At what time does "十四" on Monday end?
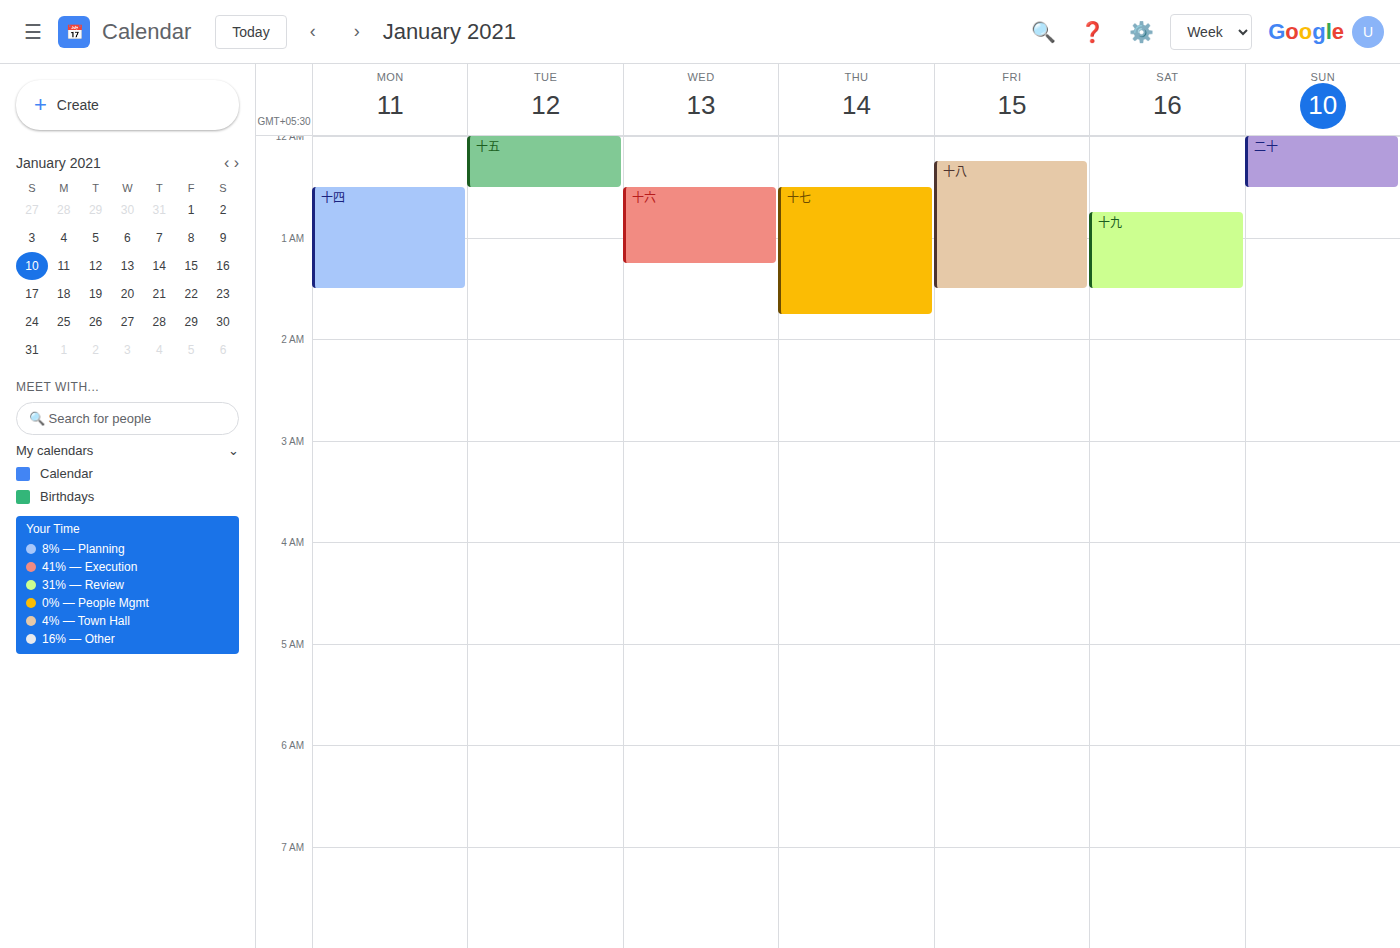
01:30